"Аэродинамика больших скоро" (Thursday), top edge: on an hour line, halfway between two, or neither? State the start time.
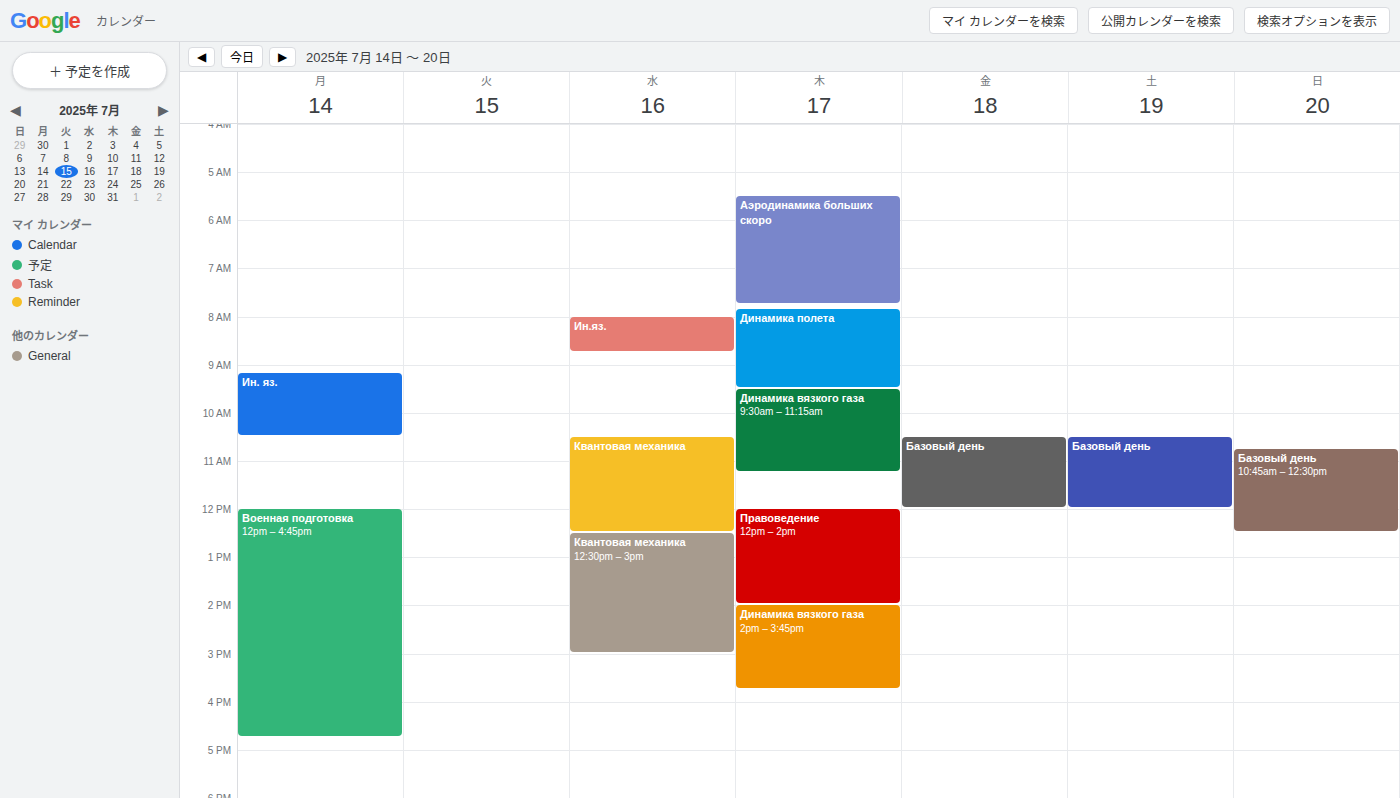
05:30 -- halfway between the 05:00 and 06:00 lines.